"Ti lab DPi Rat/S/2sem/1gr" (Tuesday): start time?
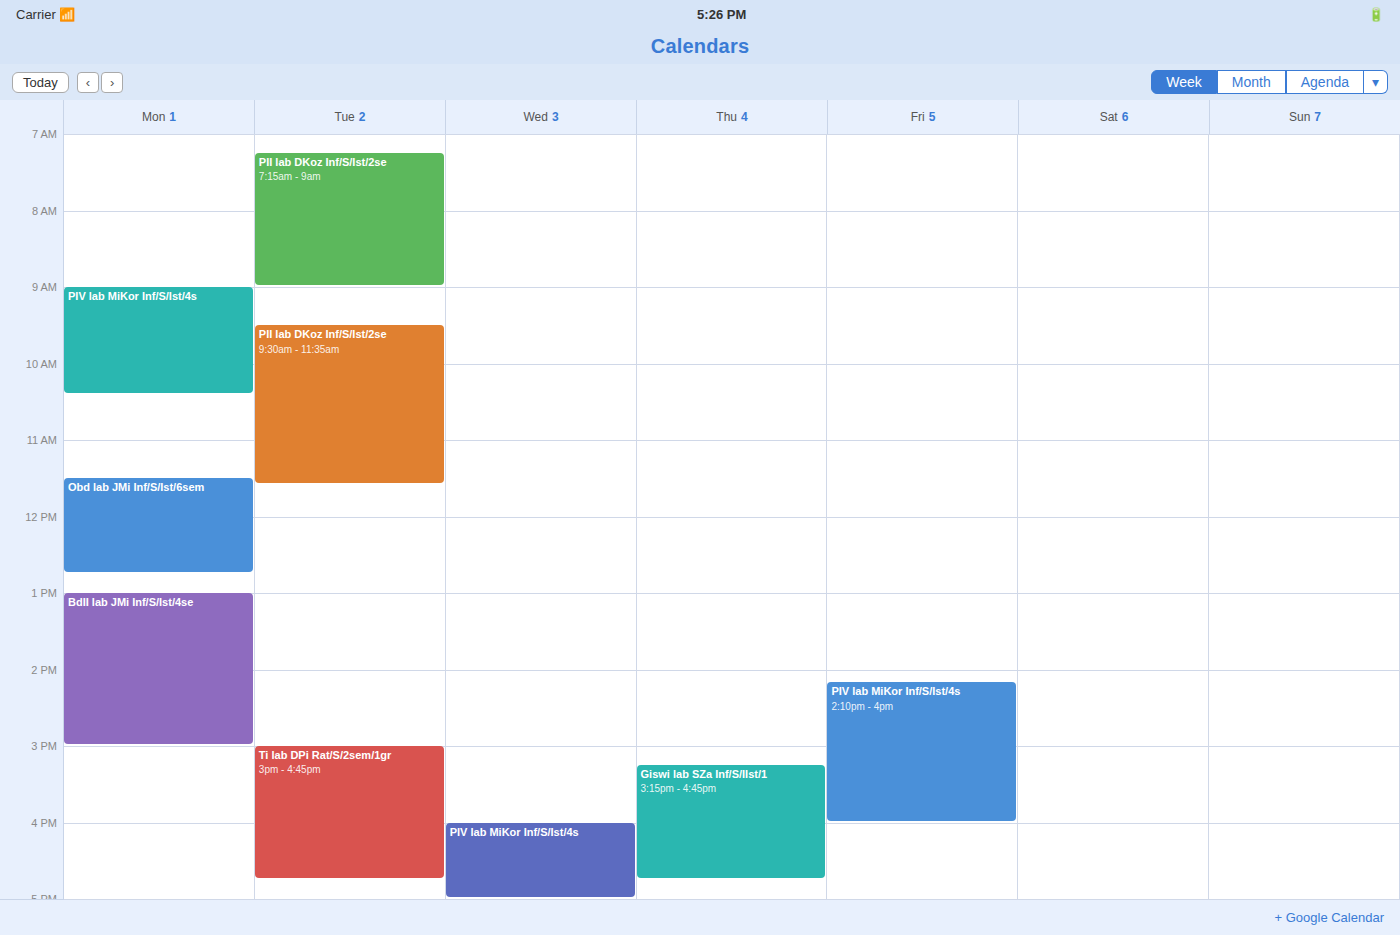
3:00 PM